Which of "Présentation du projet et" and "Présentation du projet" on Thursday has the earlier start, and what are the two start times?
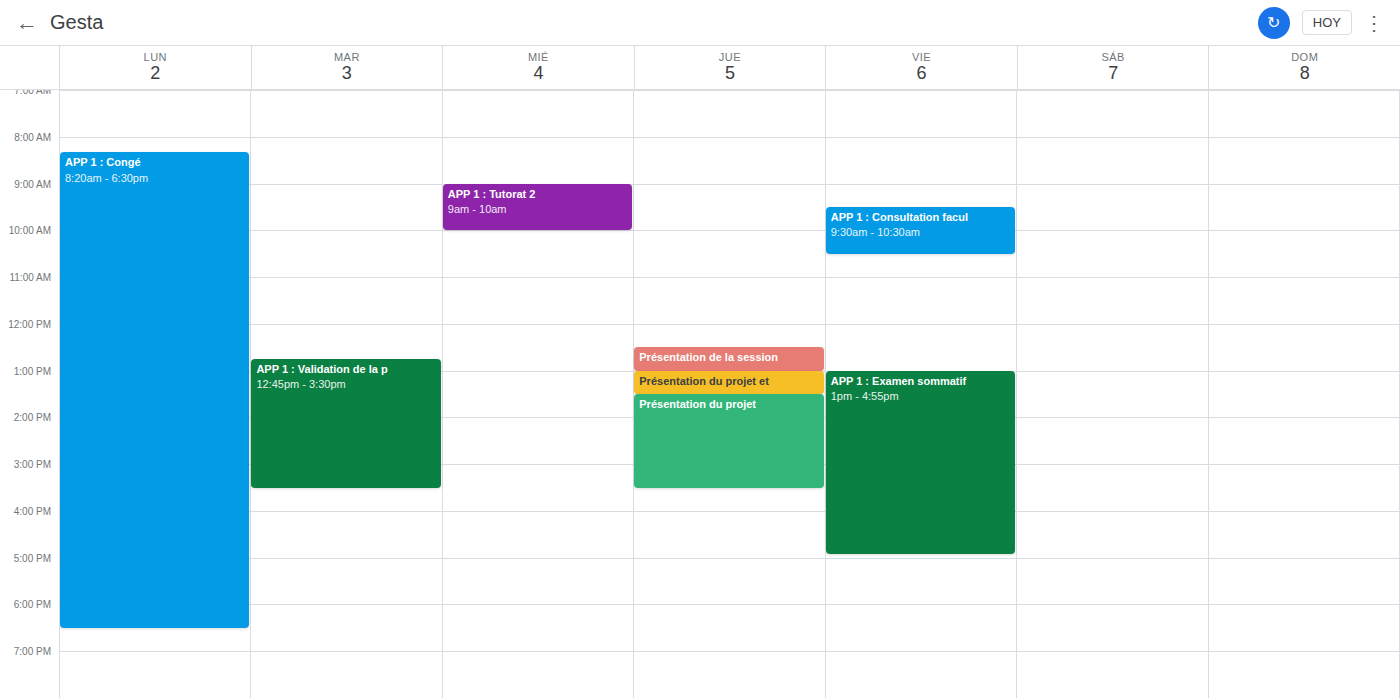
"Présentation du projet et" 1:00 PM; "Présentation du projet" 1:30 PM.